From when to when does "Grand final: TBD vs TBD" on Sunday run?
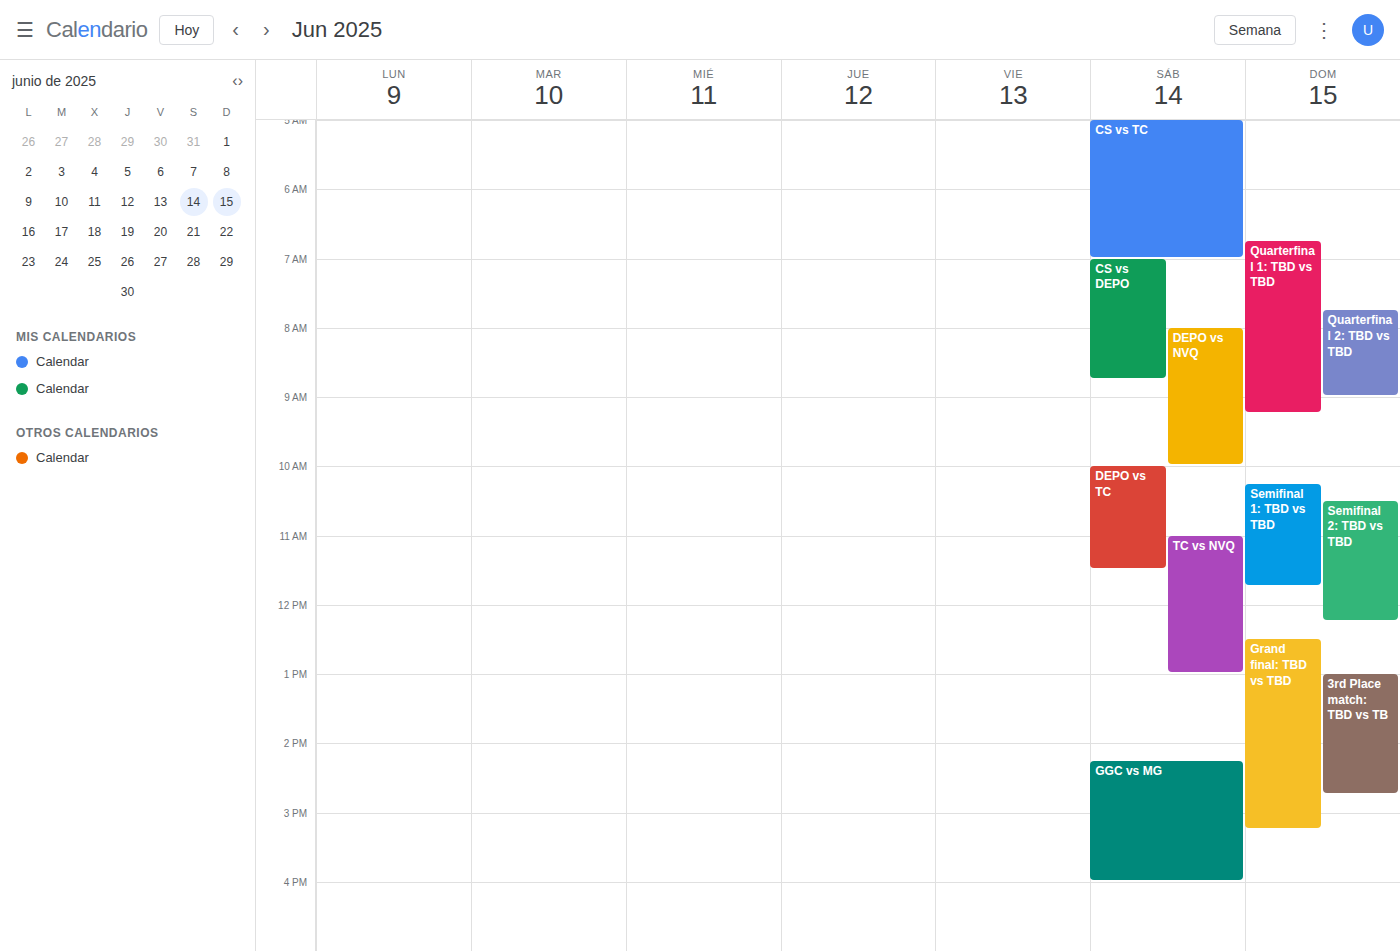
12:30 to 15:15